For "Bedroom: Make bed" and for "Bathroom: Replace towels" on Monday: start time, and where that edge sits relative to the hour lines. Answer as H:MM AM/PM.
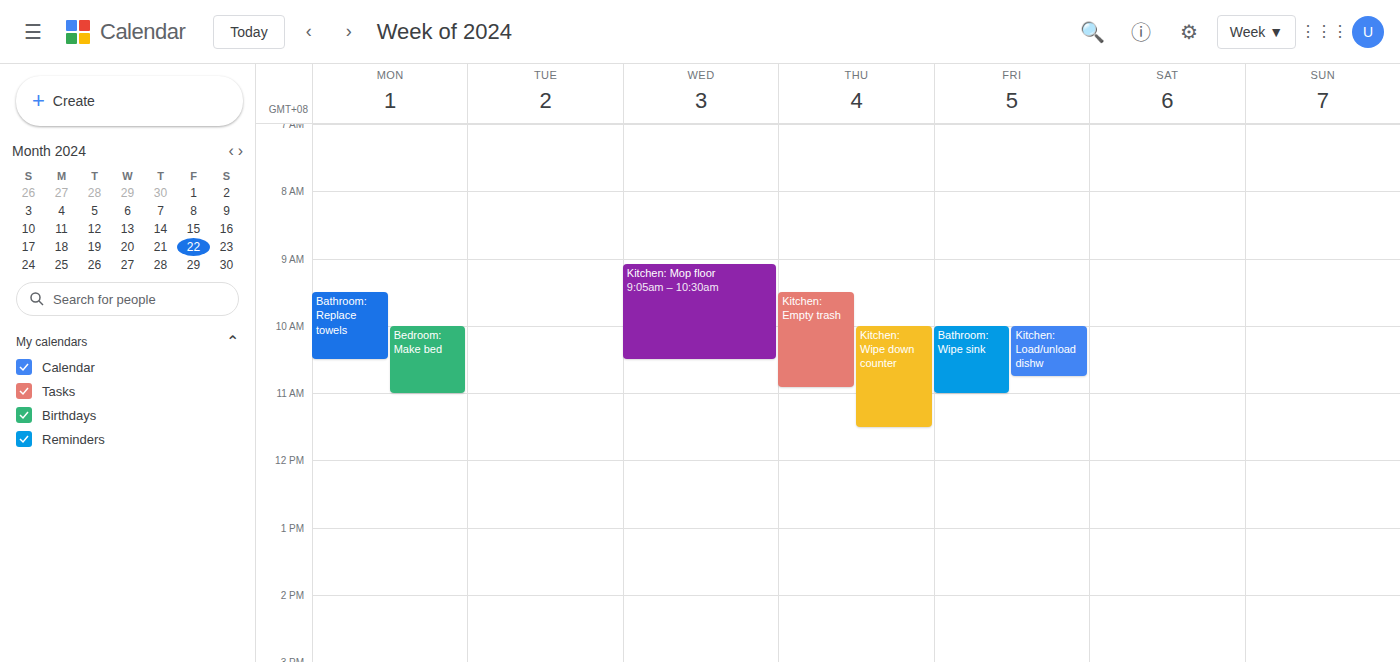
"Bedroom: Make bed": 10:00 AM, exactly on the 10 AM line. "Bathroom: Replace towels": 9:30 AM, halfway between the 9 AM and 10 AM lines.